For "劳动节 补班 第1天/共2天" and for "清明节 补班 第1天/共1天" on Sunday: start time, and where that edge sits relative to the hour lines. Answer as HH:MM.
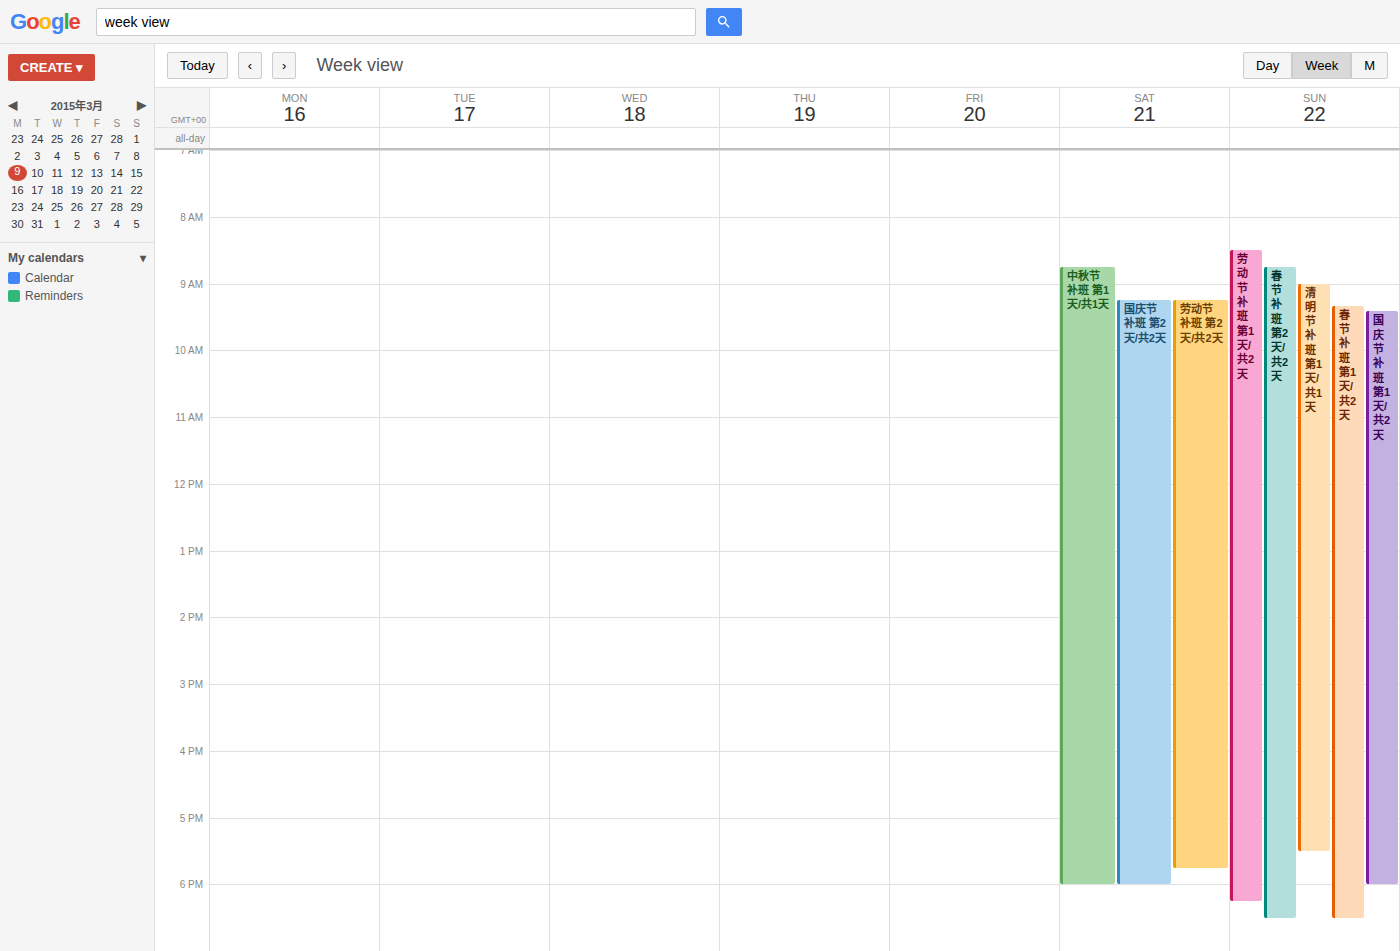
"劳动节 补班 第1天/共2天": 08:30, halfway between the 08:00 and 09:00 lines. "清明节 补班 第1天/共1天": 09:00, exactly on the 09:00 line.